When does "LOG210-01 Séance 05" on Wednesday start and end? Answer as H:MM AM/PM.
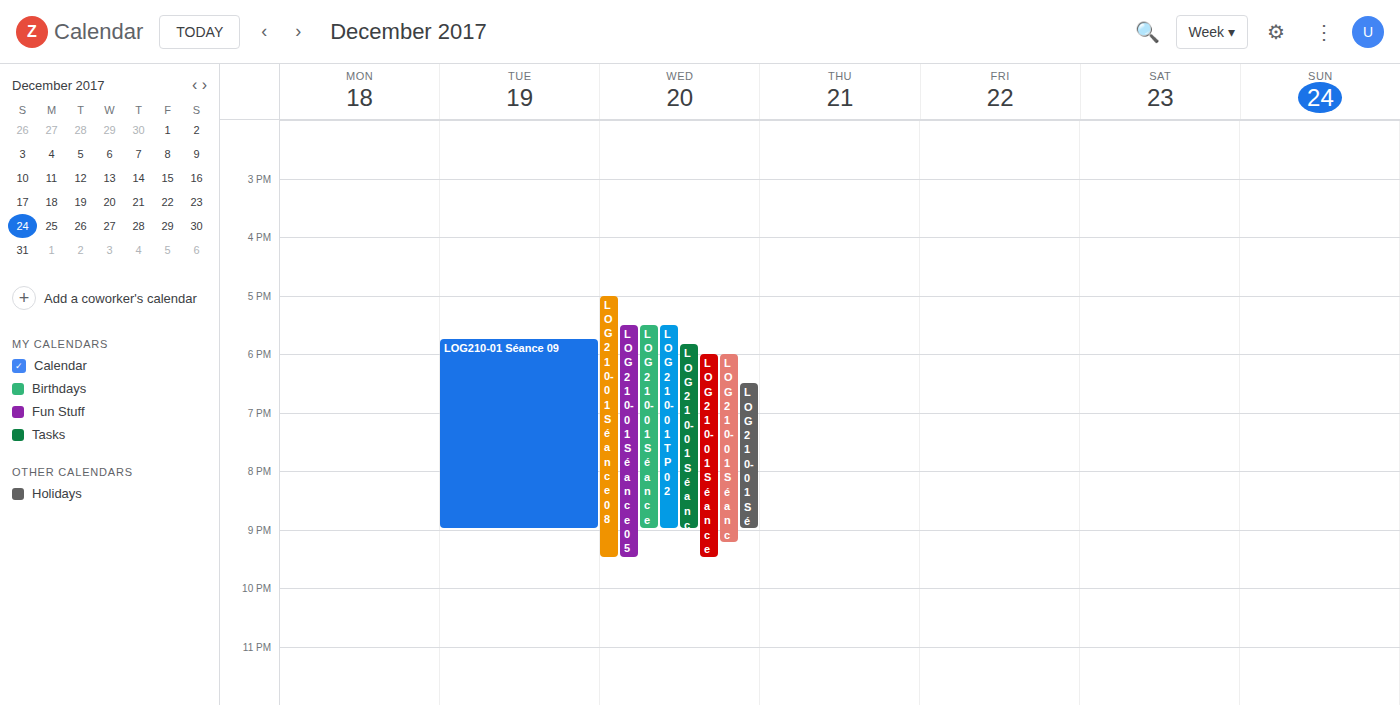
5:30 PM to 9:30 PM